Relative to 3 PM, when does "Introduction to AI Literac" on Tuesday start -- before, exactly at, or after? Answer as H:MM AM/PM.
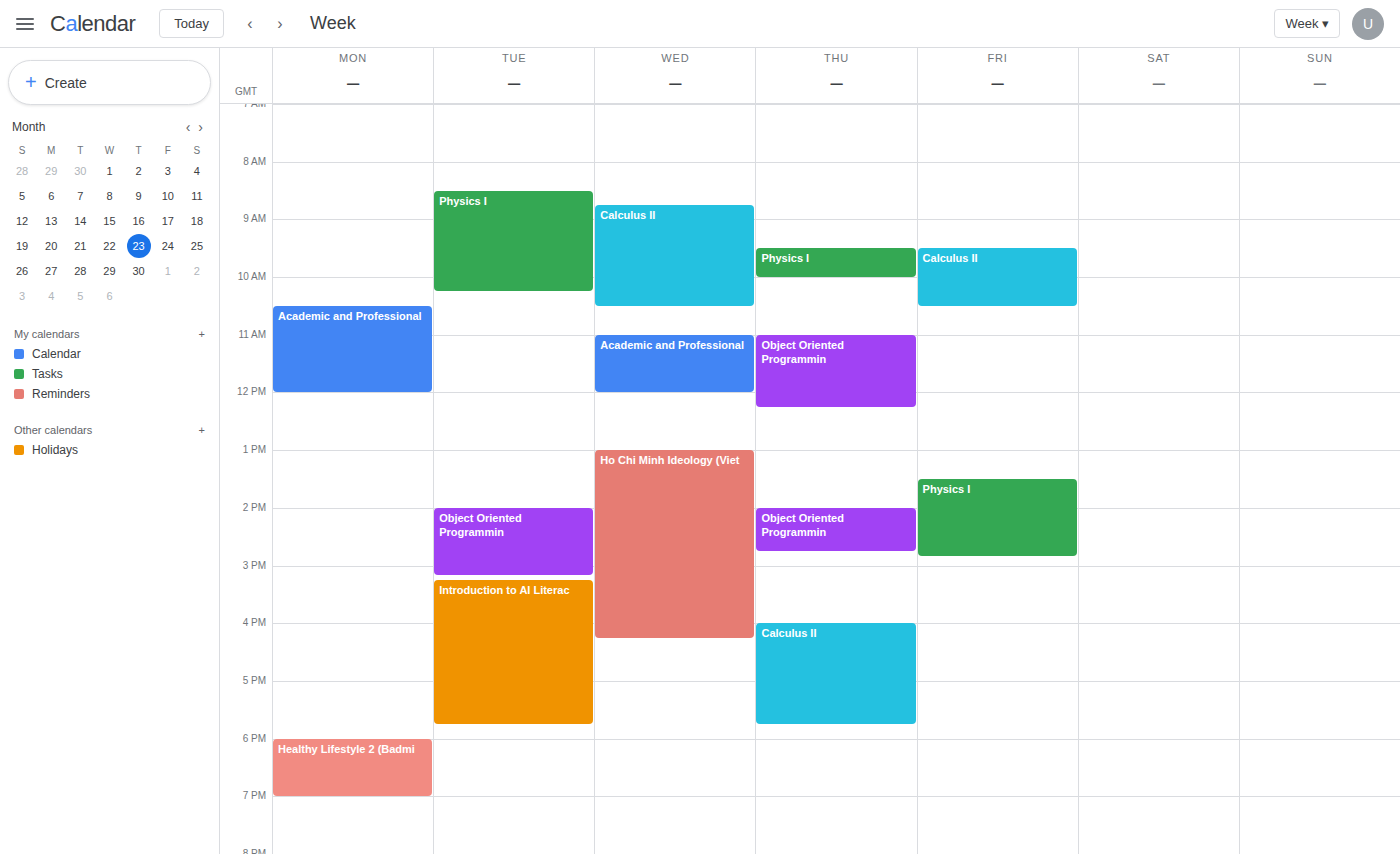
3:15 PM -- after 3 PM, 15 minutes below the 3 PM line.